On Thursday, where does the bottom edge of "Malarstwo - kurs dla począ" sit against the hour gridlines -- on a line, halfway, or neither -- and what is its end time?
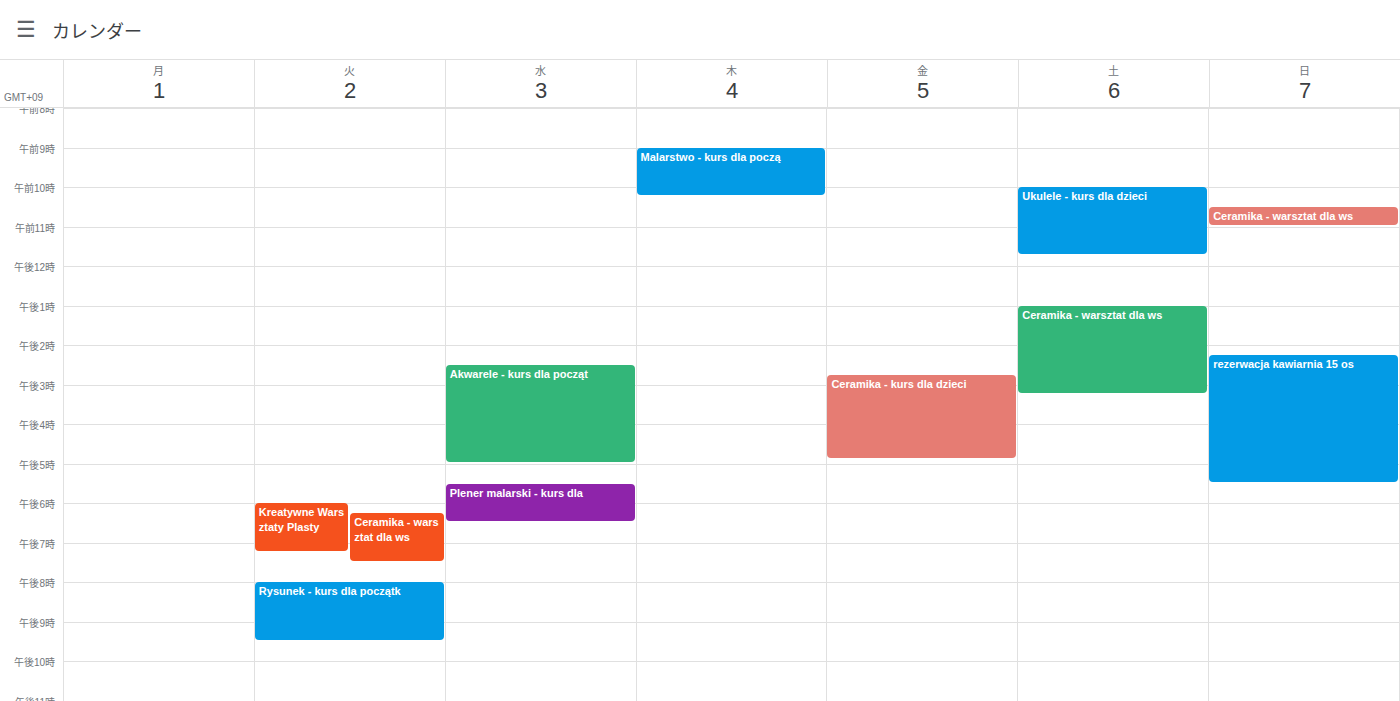
10:15 AM -- neither: a quarter of the way from the 10 AM line to the 11 AM line.